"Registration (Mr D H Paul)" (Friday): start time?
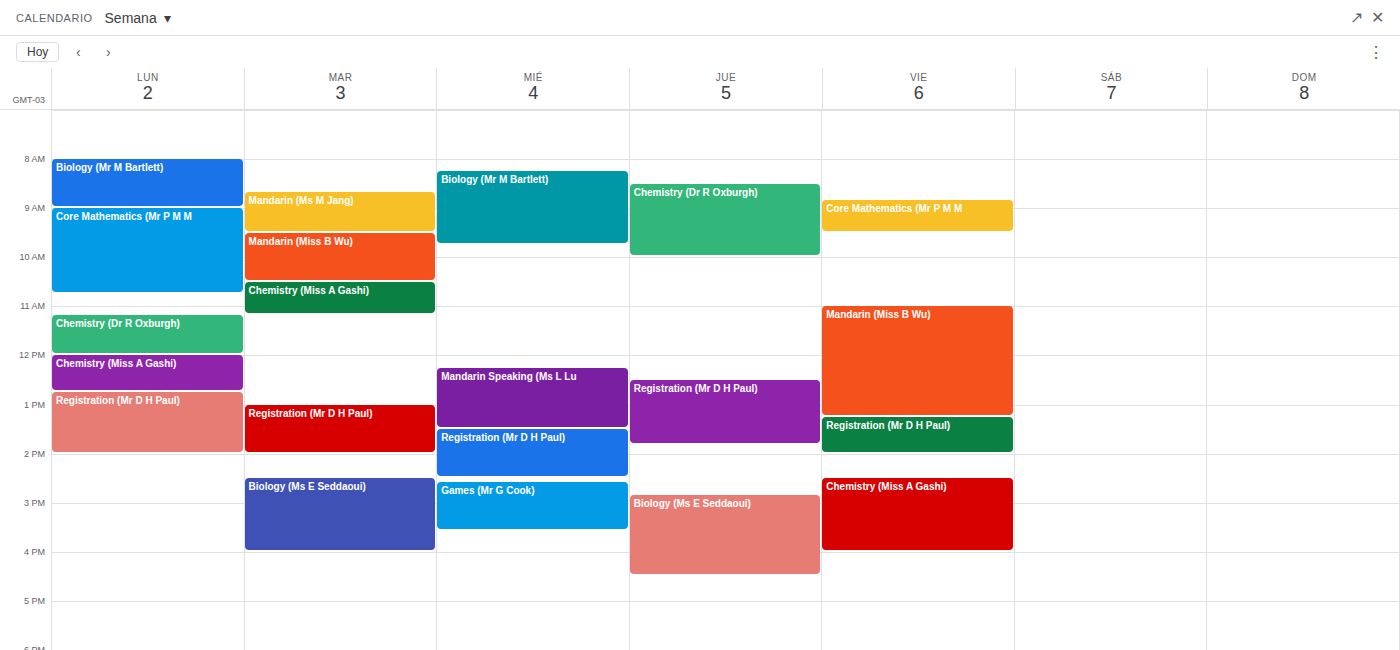
13:15